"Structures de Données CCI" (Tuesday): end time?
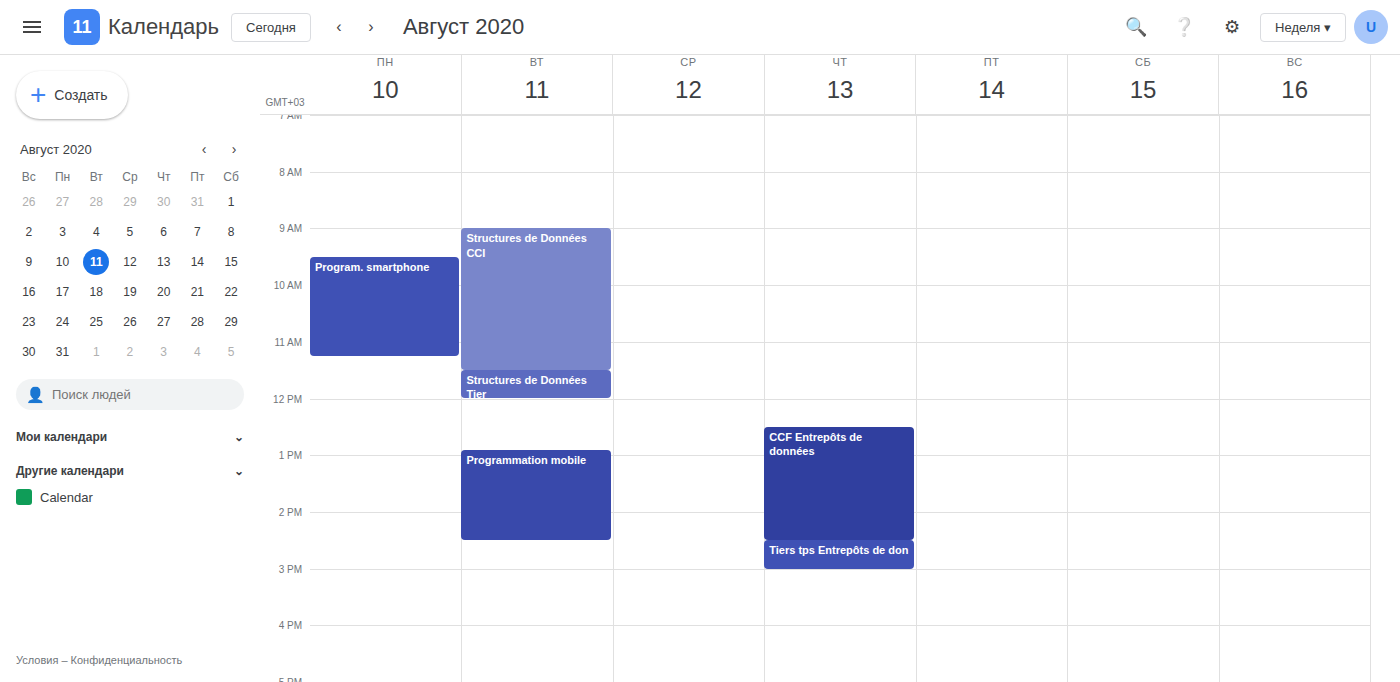
11:30 AM